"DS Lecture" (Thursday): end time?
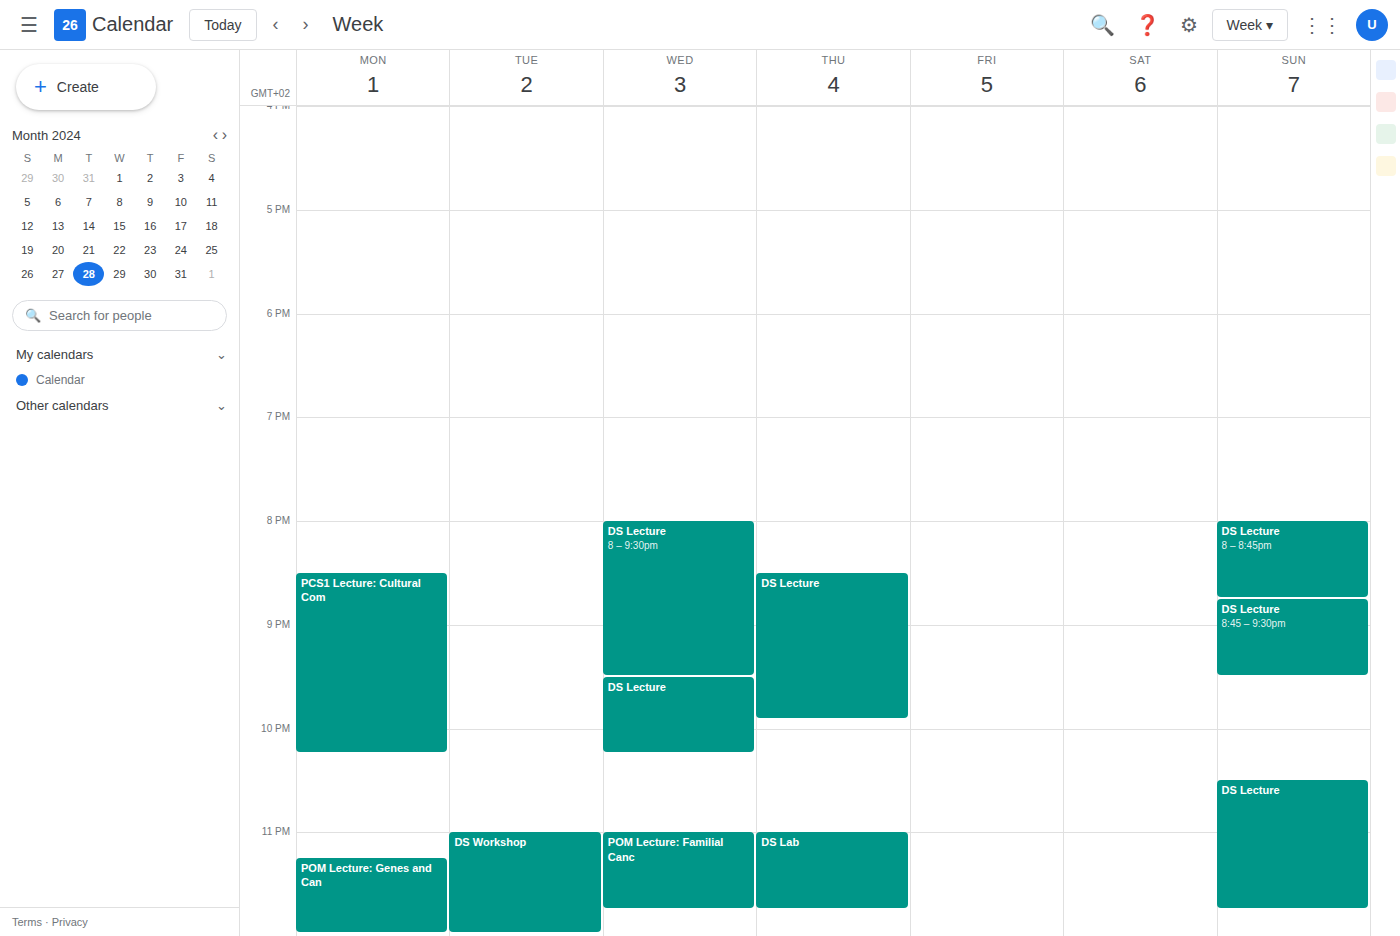
9:55 PM